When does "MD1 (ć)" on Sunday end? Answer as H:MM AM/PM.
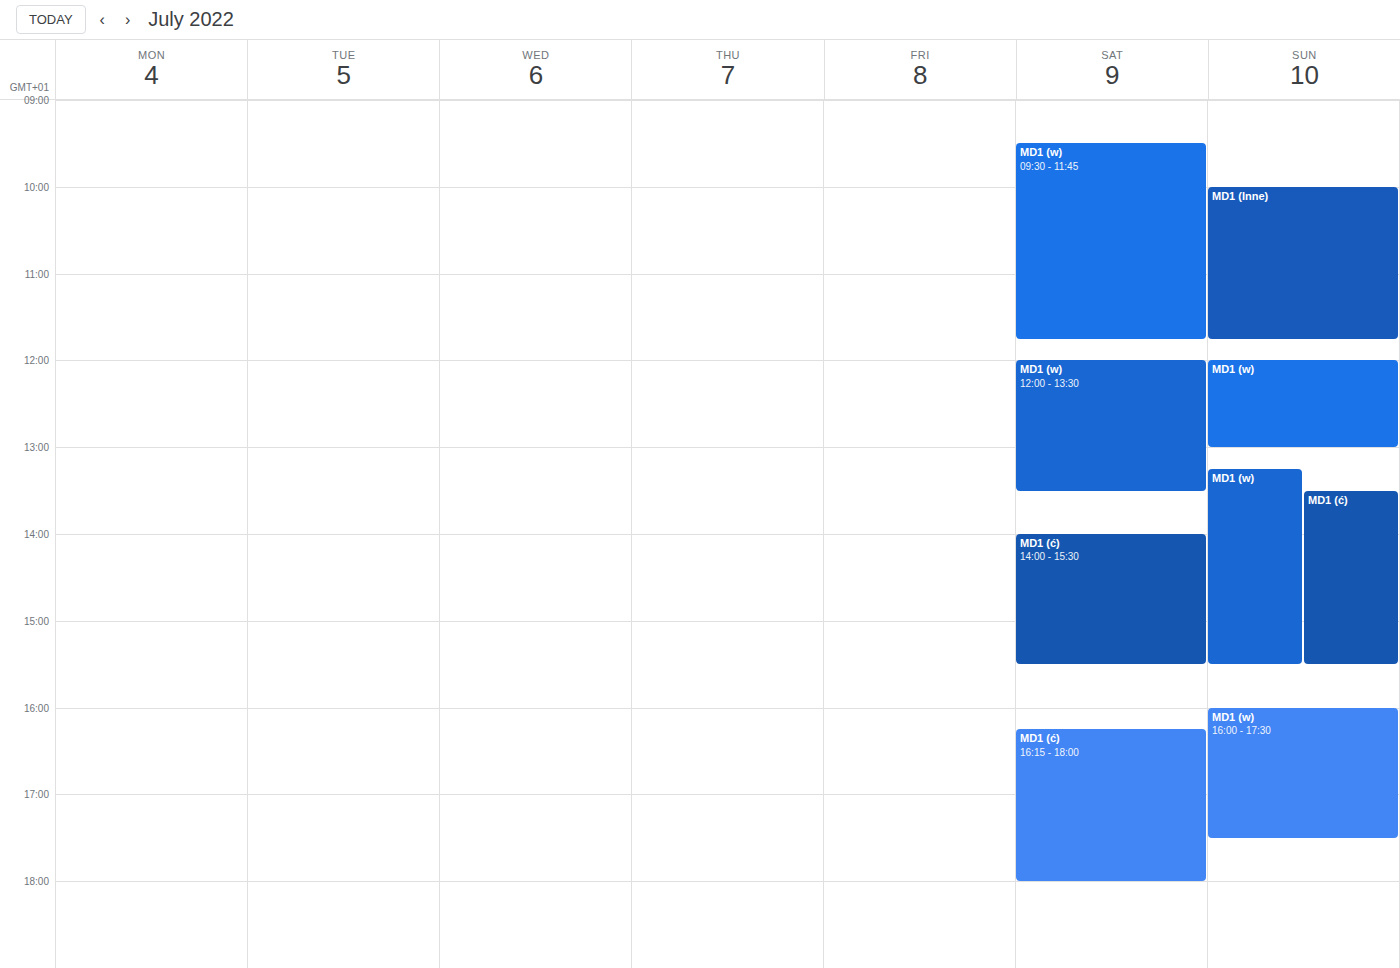
3:30 PM